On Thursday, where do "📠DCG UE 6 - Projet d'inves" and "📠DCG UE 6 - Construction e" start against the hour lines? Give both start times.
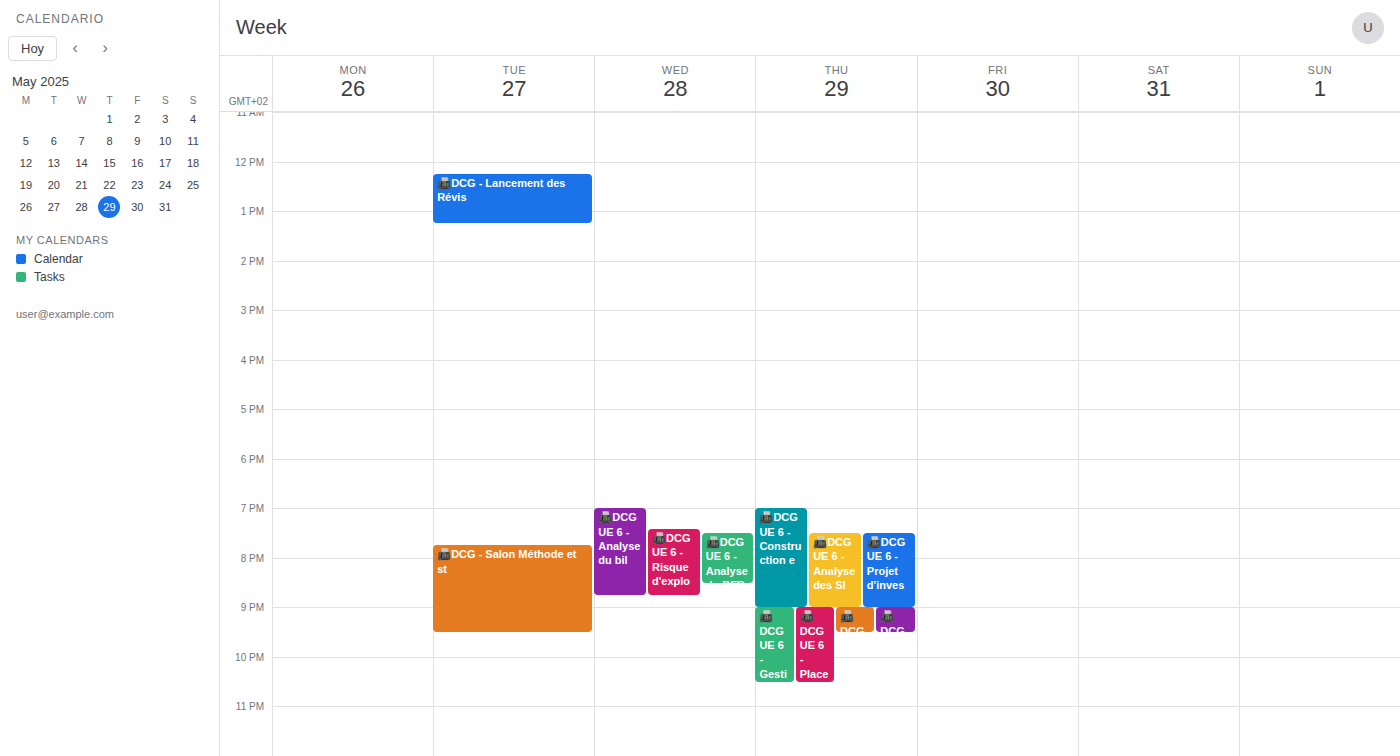
"📠DCG UE 6 - Projet d'inves": 19:30, halfway between the 19:00 and 20:00 lines. "📠DCG UE 6 - Construction e": 19:00, exactly on the 19:00 line.